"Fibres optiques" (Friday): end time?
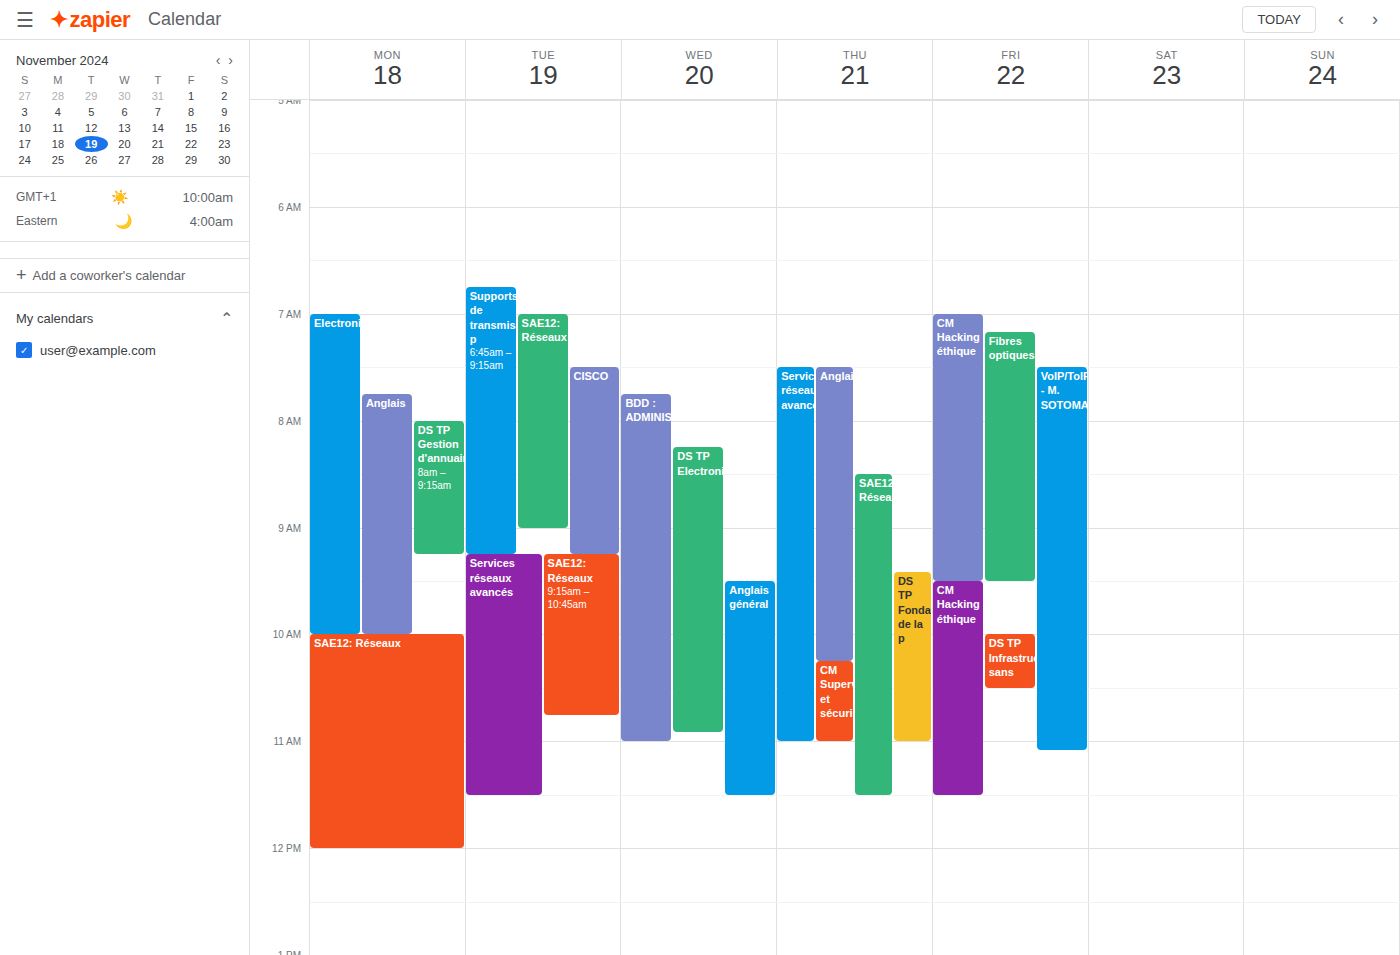
9:30 AM